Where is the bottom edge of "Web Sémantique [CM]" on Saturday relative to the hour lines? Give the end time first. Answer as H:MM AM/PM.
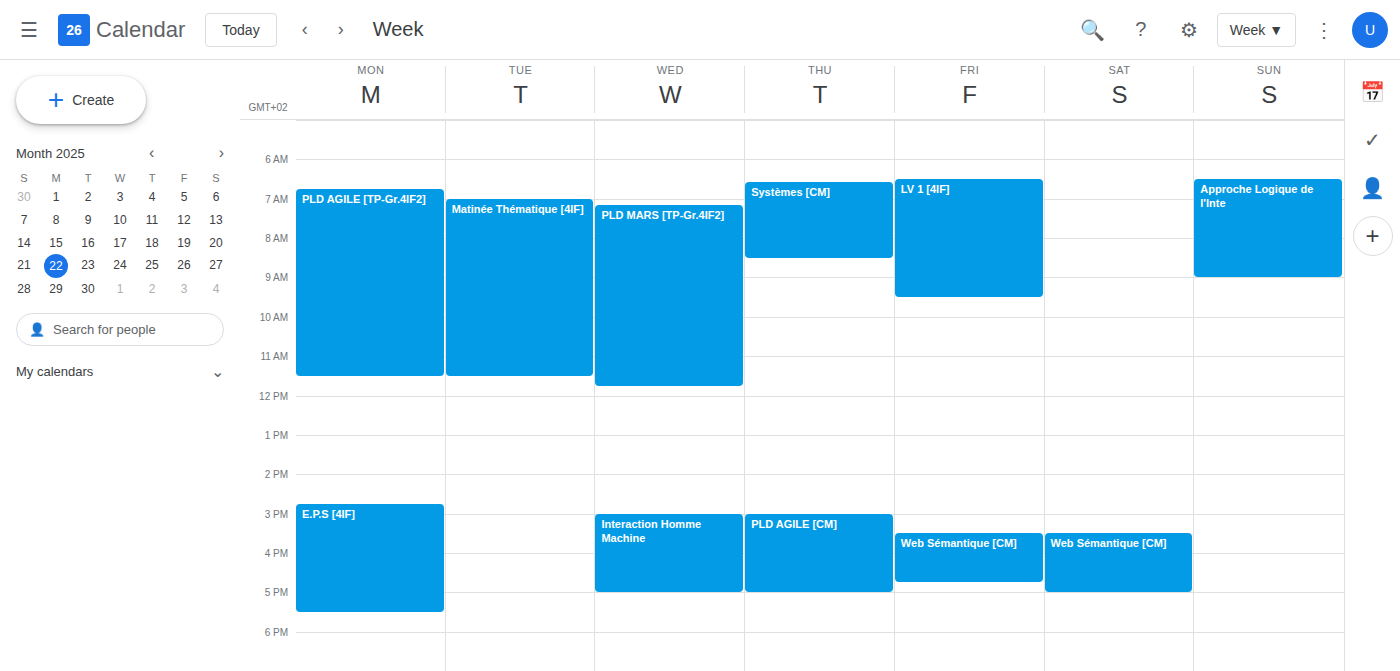
5:00 PM -- exactly on the 5 PM line.